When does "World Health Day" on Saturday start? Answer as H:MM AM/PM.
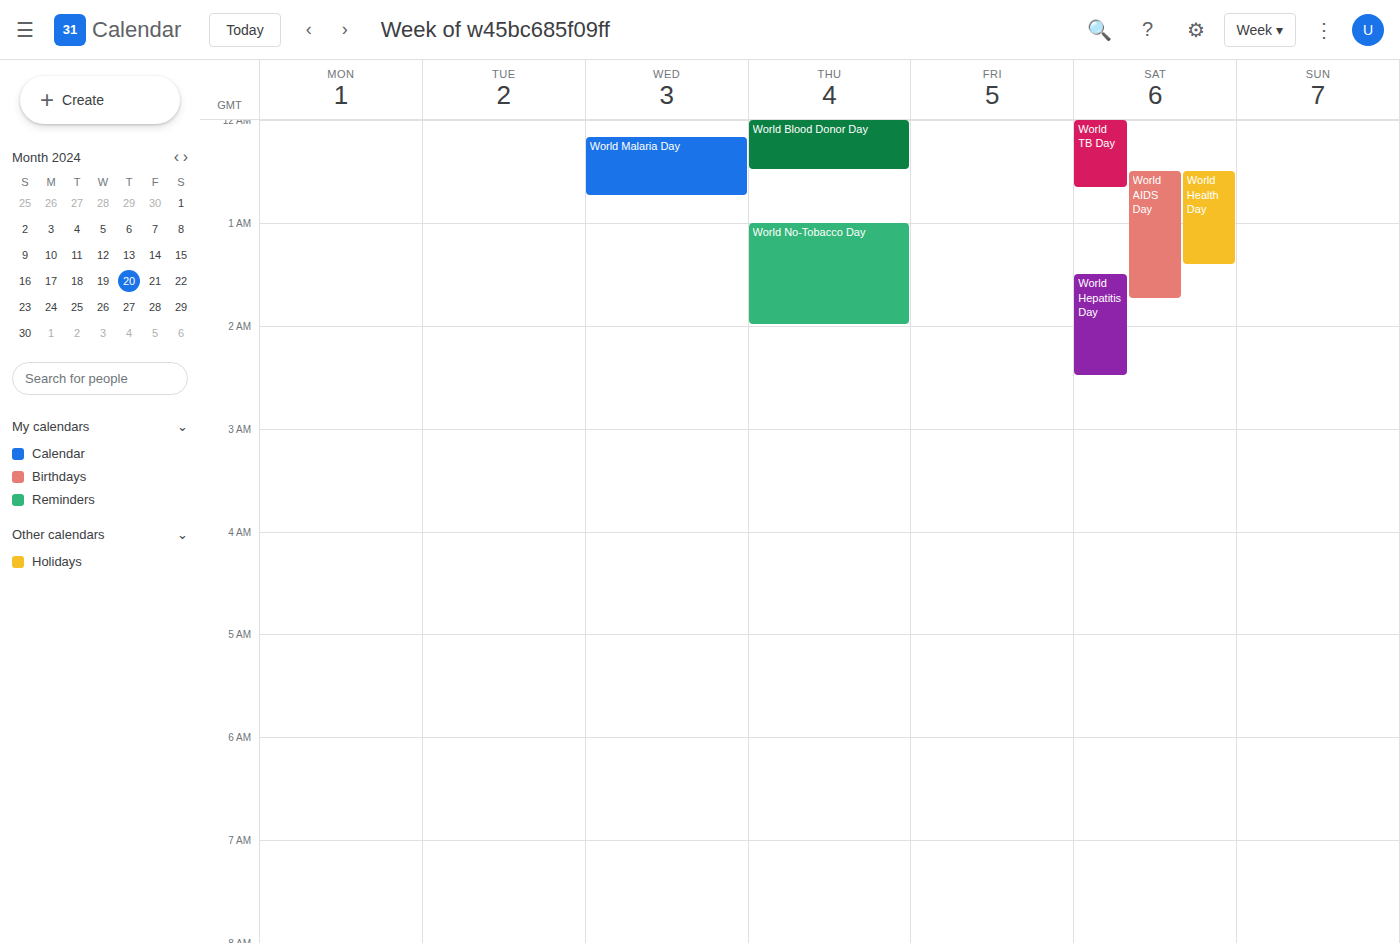
12:30 AM